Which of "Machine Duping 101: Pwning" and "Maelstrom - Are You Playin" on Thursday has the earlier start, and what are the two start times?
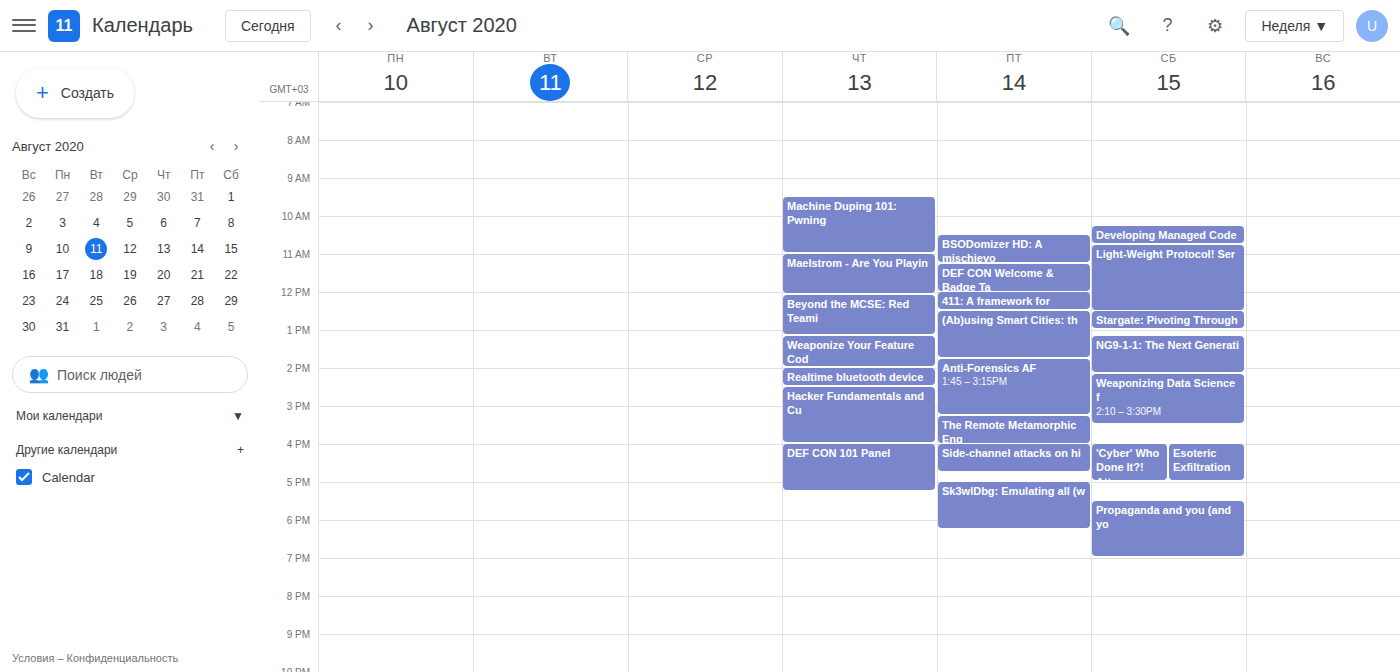
"Machine Duping 101: Pwning" 9:30 AM; "Maelstrom - Are You Playin" 11:00 AM.